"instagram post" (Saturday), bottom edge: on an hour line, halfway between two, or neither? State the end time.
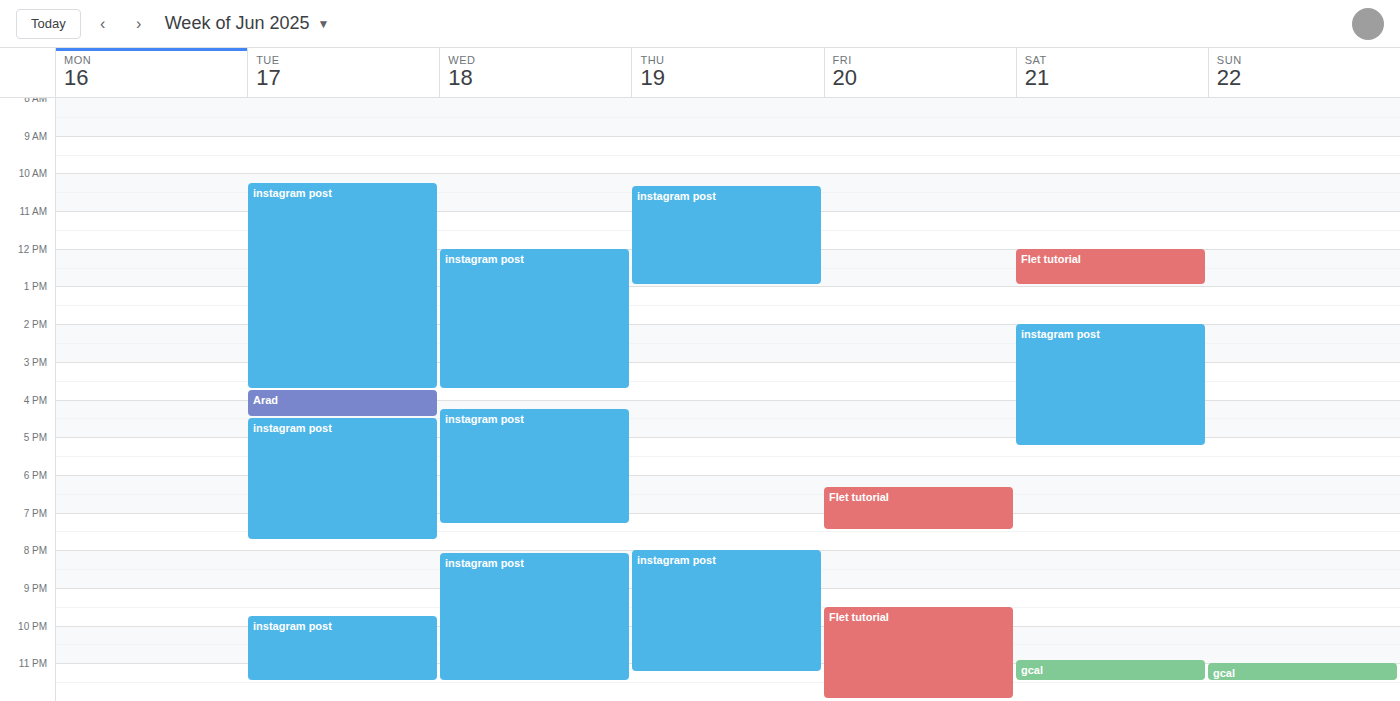
5:15 PM -- neither: a quarter of the way from the 5 PM line to the 6 PM line.